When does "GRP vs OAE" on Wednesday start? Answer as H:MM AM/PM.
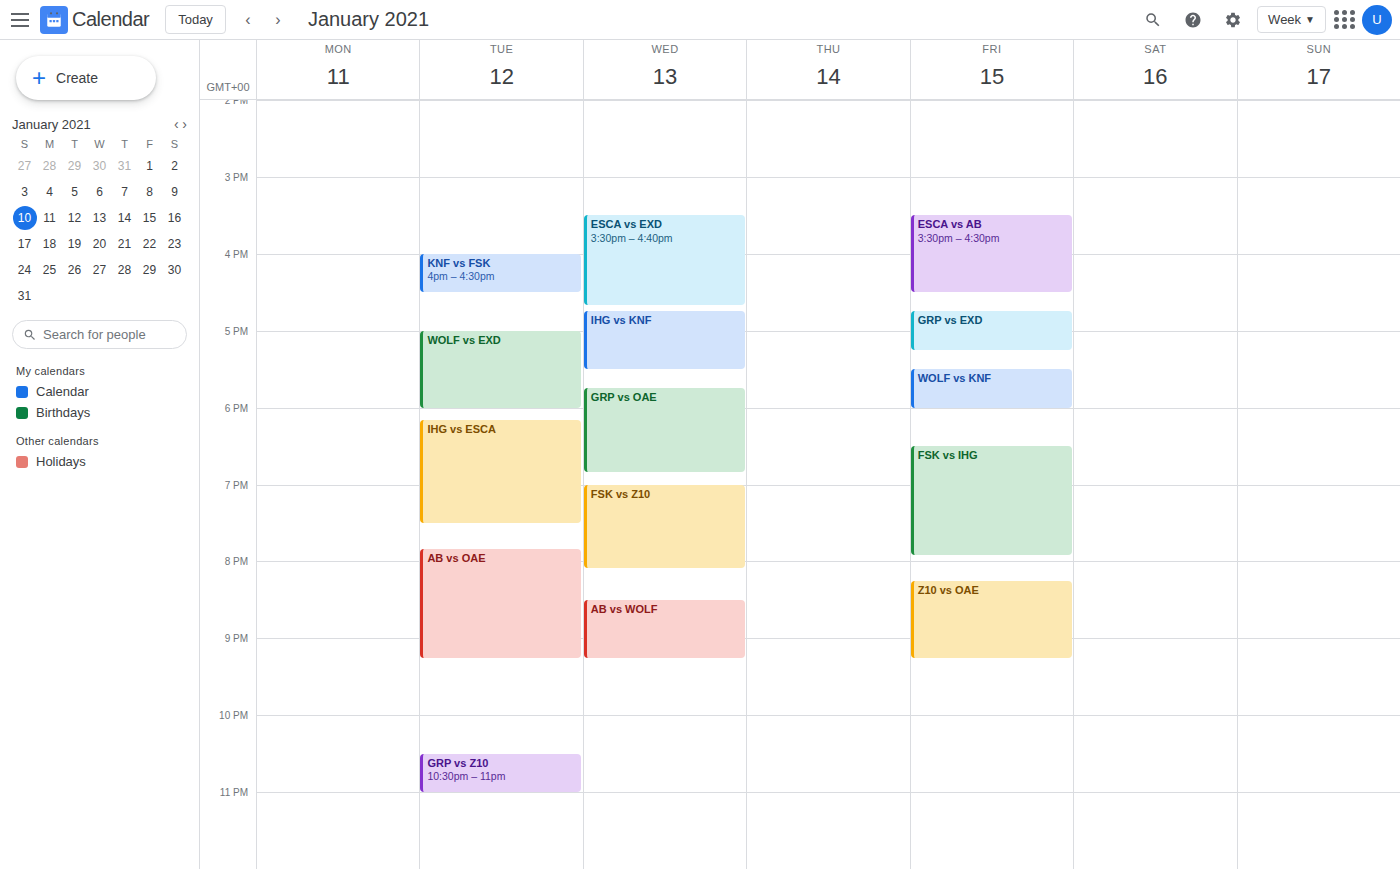
5:45 PM